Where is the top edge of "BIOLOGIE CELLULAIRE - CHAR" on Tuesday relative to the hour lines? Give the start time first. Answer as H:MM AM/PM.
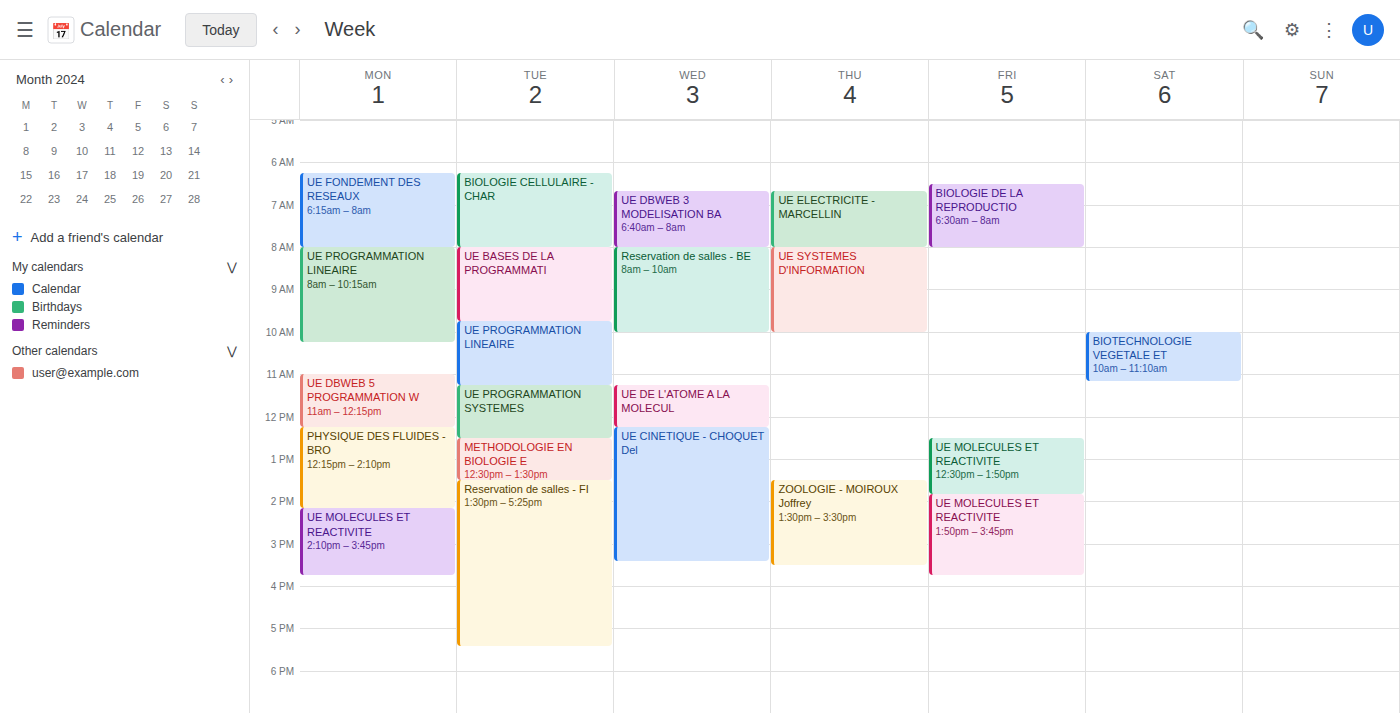
6:15 AM -- neither: a quarter of the way from the 6 AM line to the 7 AM line.